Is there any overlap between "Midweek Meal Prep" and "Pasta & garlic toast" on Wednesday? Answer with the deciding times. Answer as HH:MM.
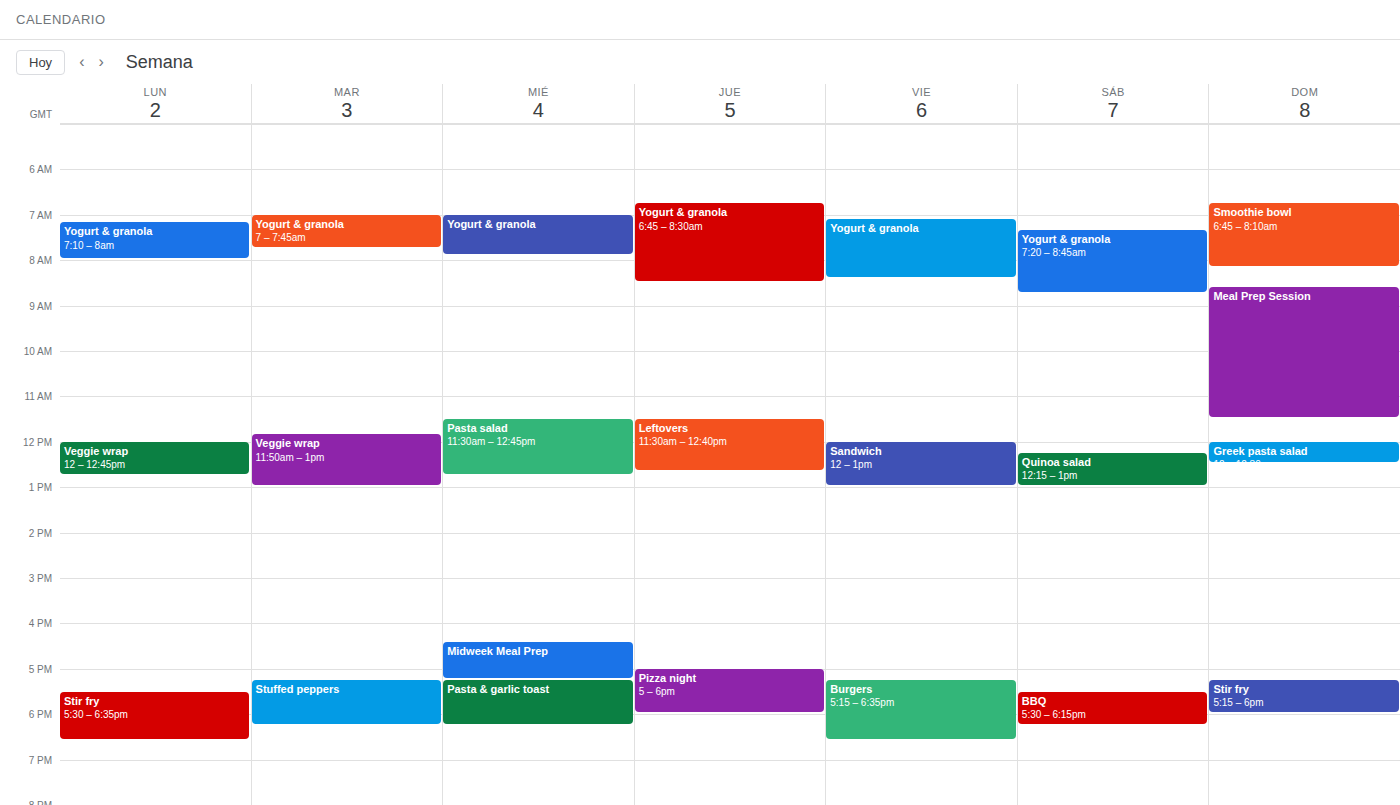
"Midweek Meal Prep" ends at 17:15, exactly when "Pasta & garlic toast" starts -- they touch but do not overlap.